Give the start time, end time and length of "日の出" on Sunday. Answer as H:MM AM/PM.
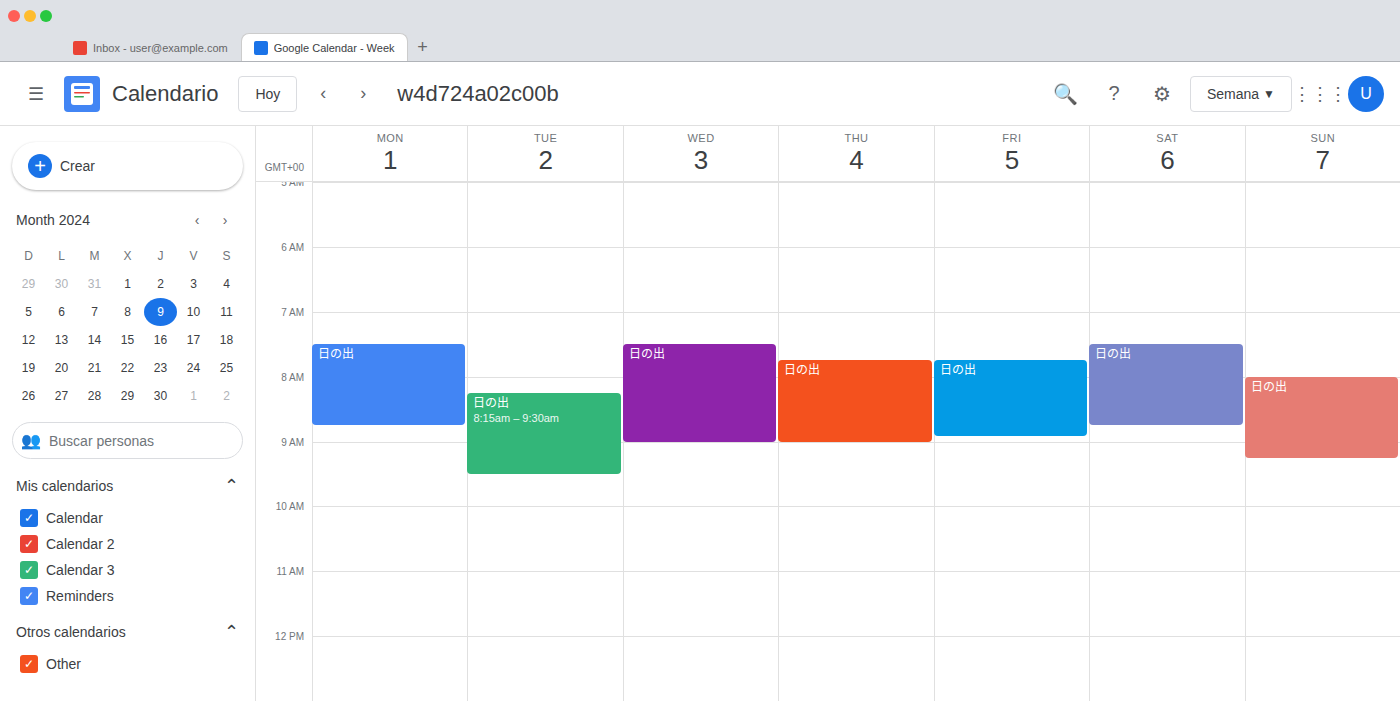
8:00 AM to 9:15 AM, 1 hour 15 minutes